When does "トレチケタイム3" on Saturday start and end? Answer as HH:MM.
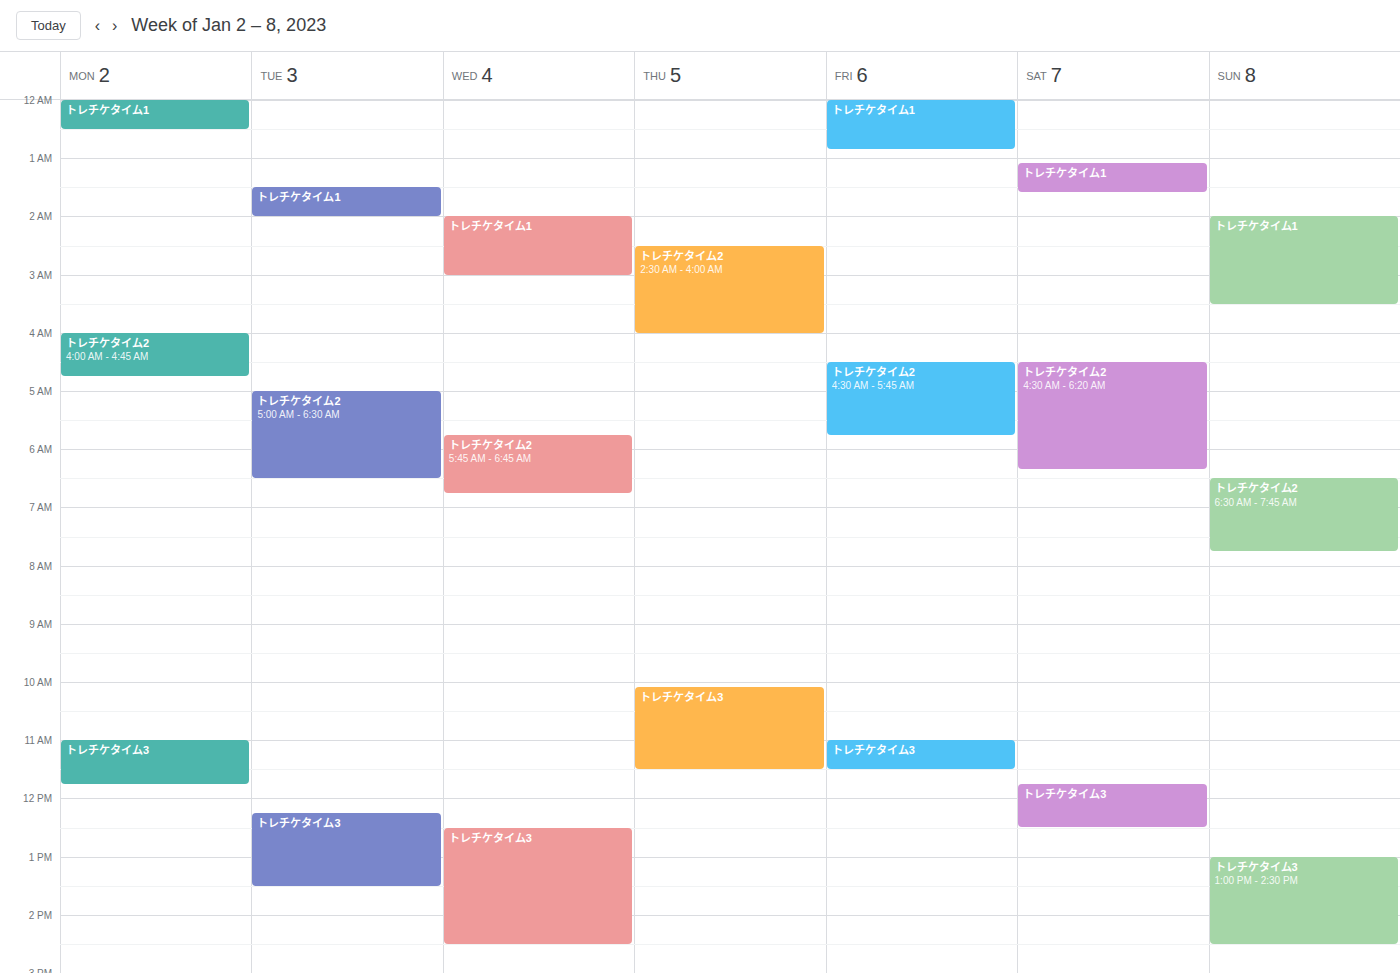
11:45 to 12:30